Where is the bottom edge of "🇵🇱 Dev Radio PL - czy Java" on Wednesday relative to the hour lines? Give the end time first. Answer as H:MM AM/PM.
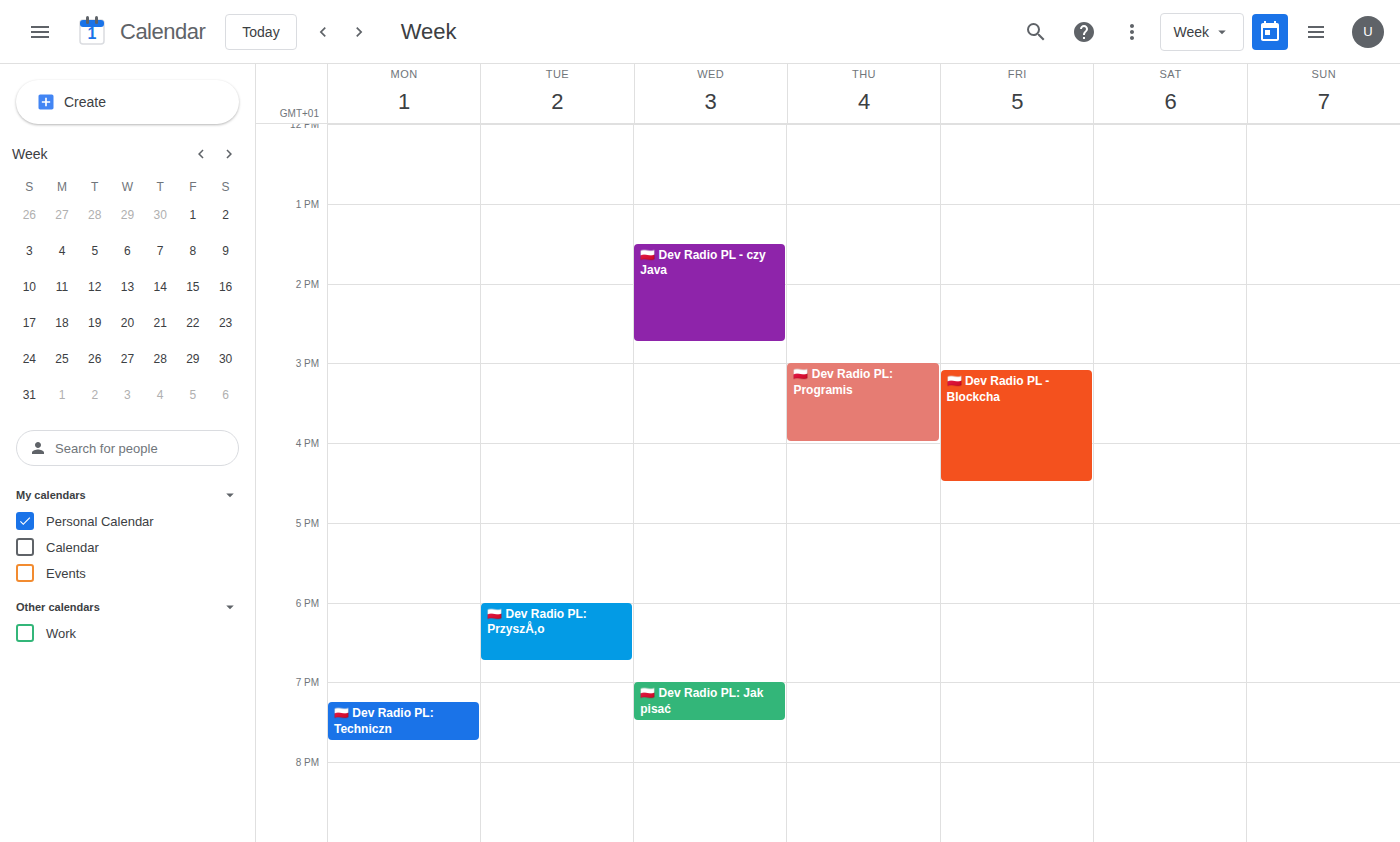
2:45 PM -- neither: three quarters of the way from the 2 PM line to the 3 PM line.